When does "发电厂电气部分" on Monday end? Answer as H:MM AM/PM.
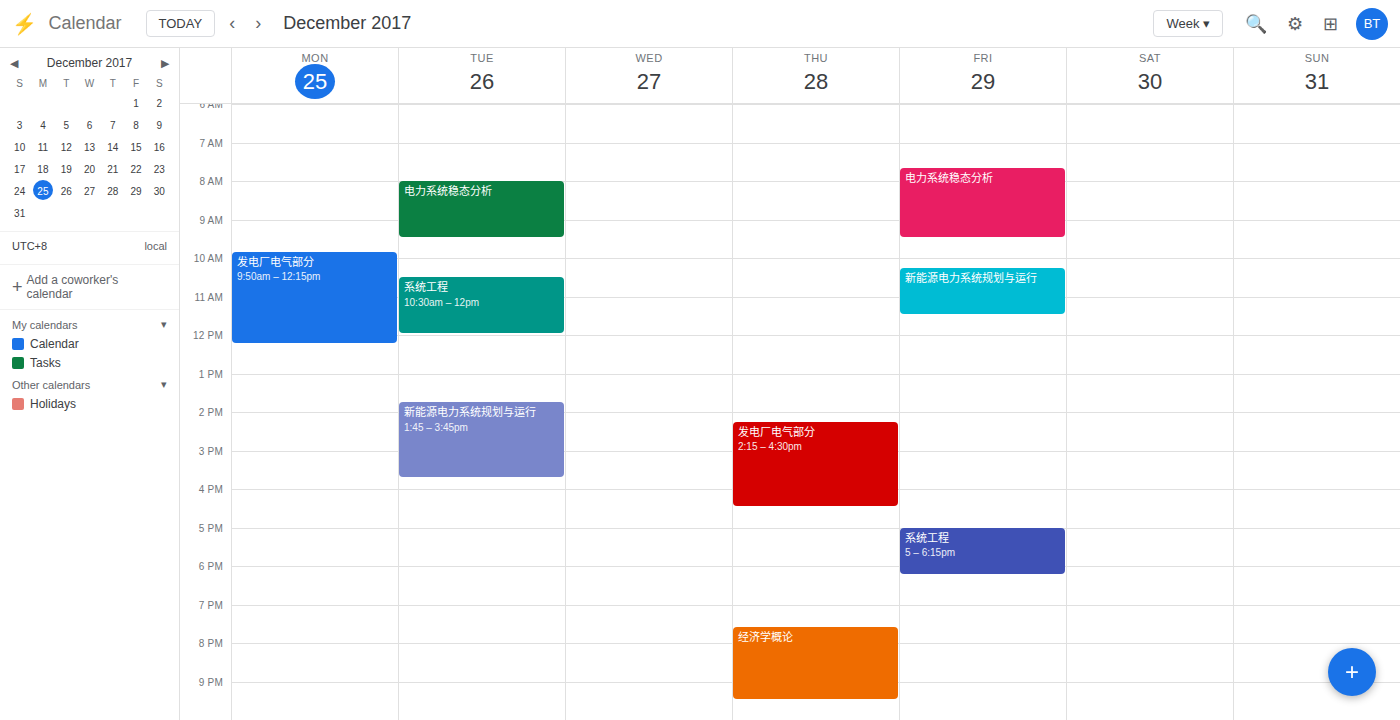
12:15 PM